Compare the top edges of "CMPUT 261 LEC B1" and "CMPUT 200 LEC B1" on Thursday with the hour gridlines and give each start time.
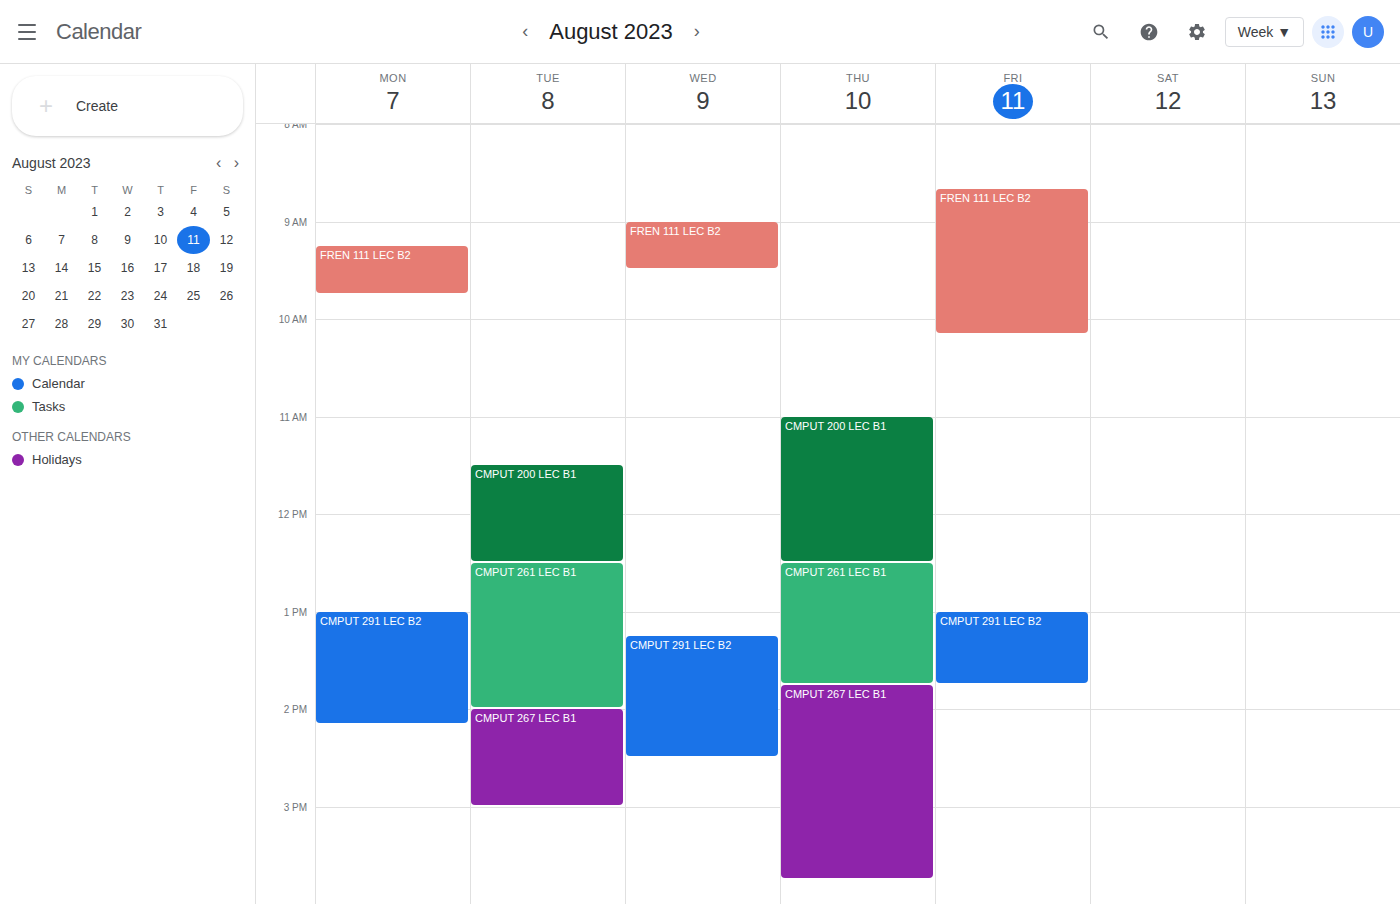
"CMPUT 261 LEC B1": 12:30 PM, halfway between the 12 PM and 1 PM lines. "CMPUT 200 LEC B1": 11:00 AM, exactly on the 11 AM line.